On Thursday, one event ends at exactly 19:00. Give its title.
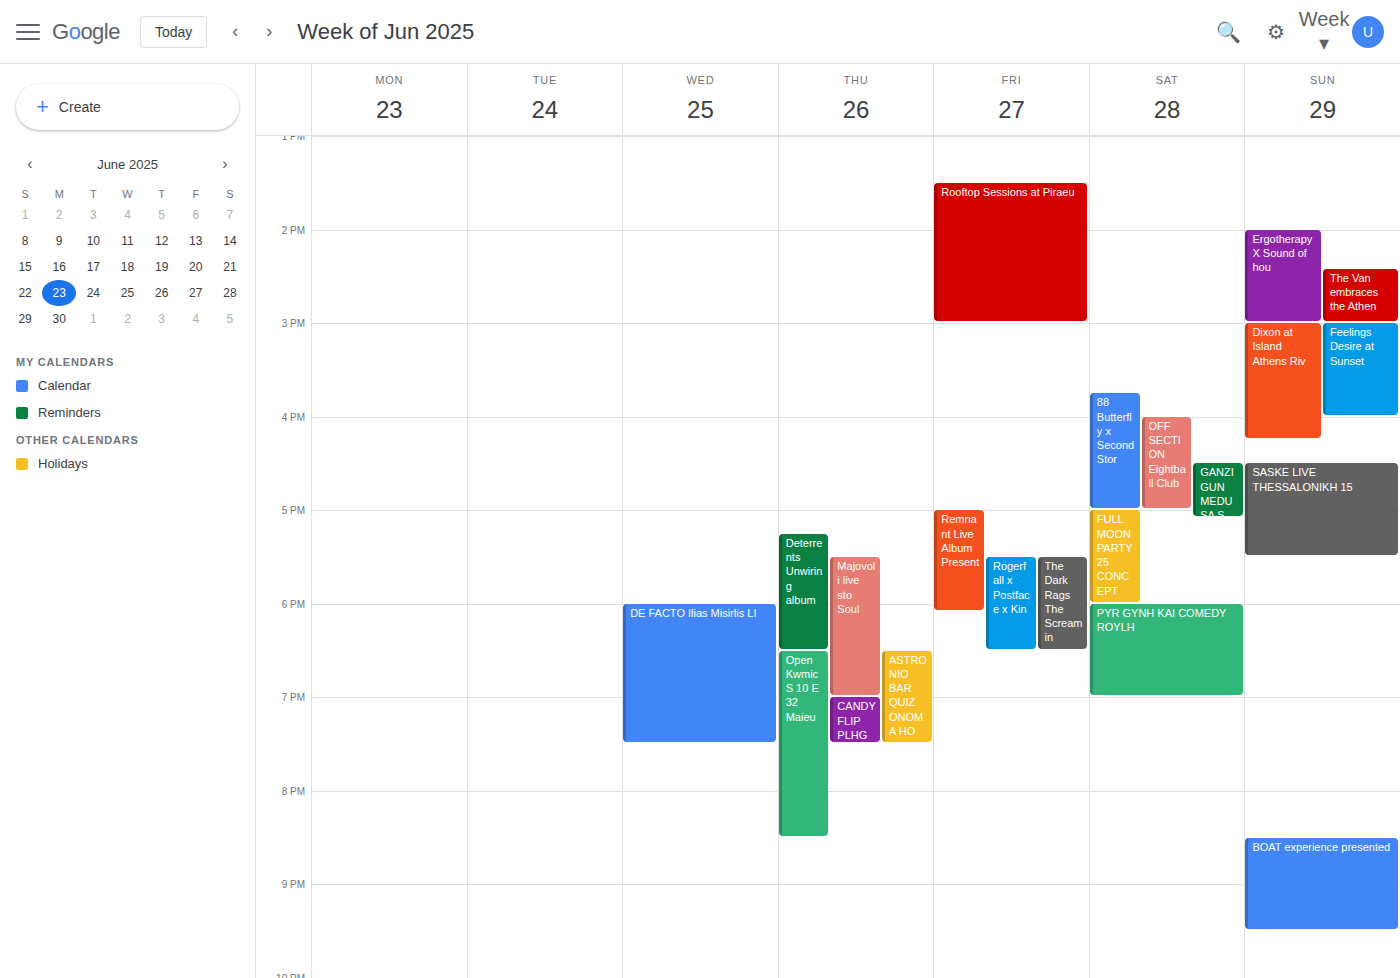
"Majovoli live sto Soul"